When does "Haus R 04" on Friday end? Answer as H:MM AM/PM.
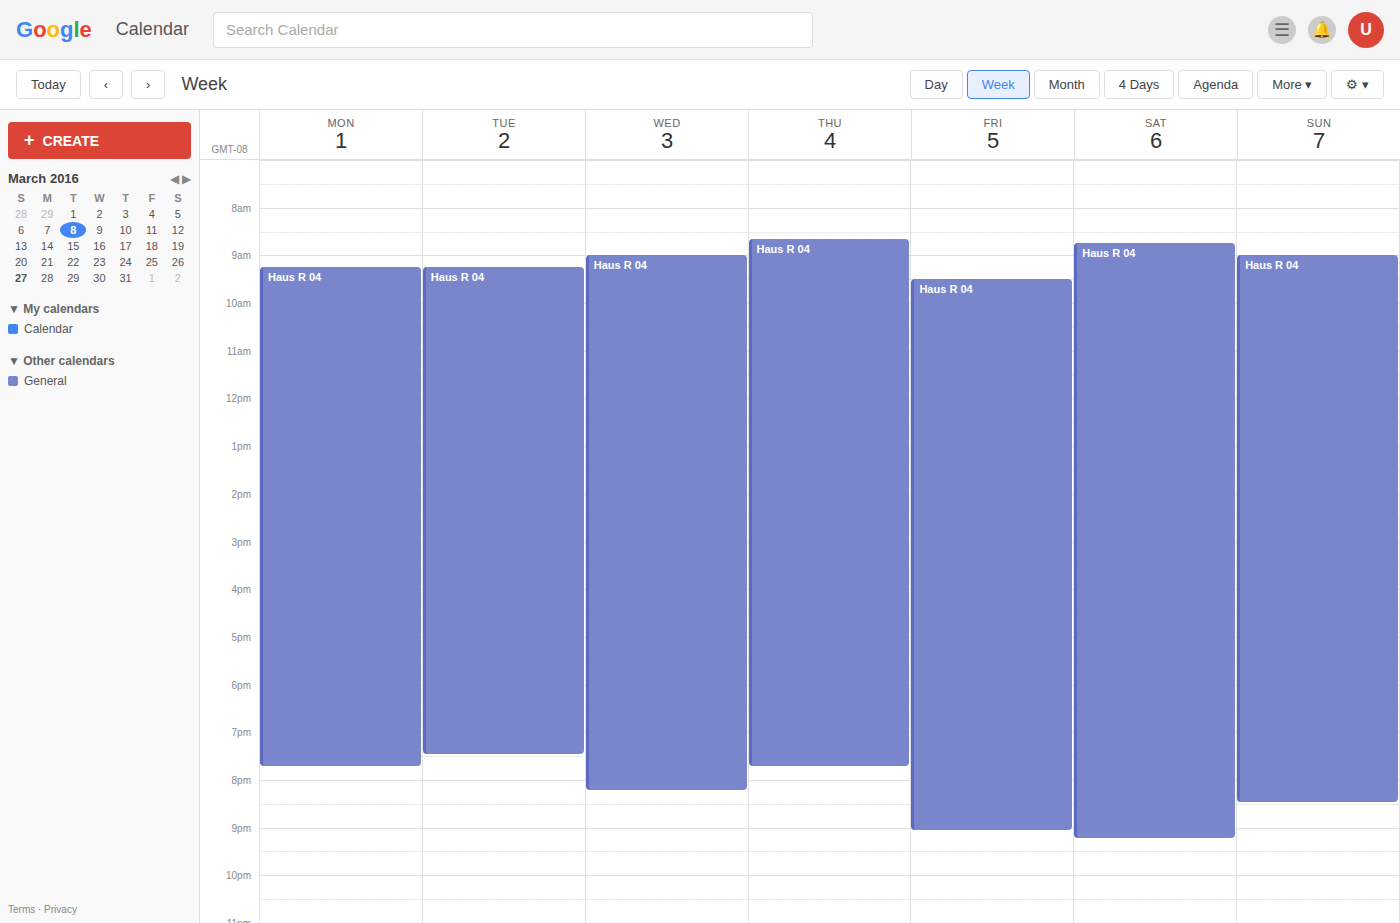
9:05 PM